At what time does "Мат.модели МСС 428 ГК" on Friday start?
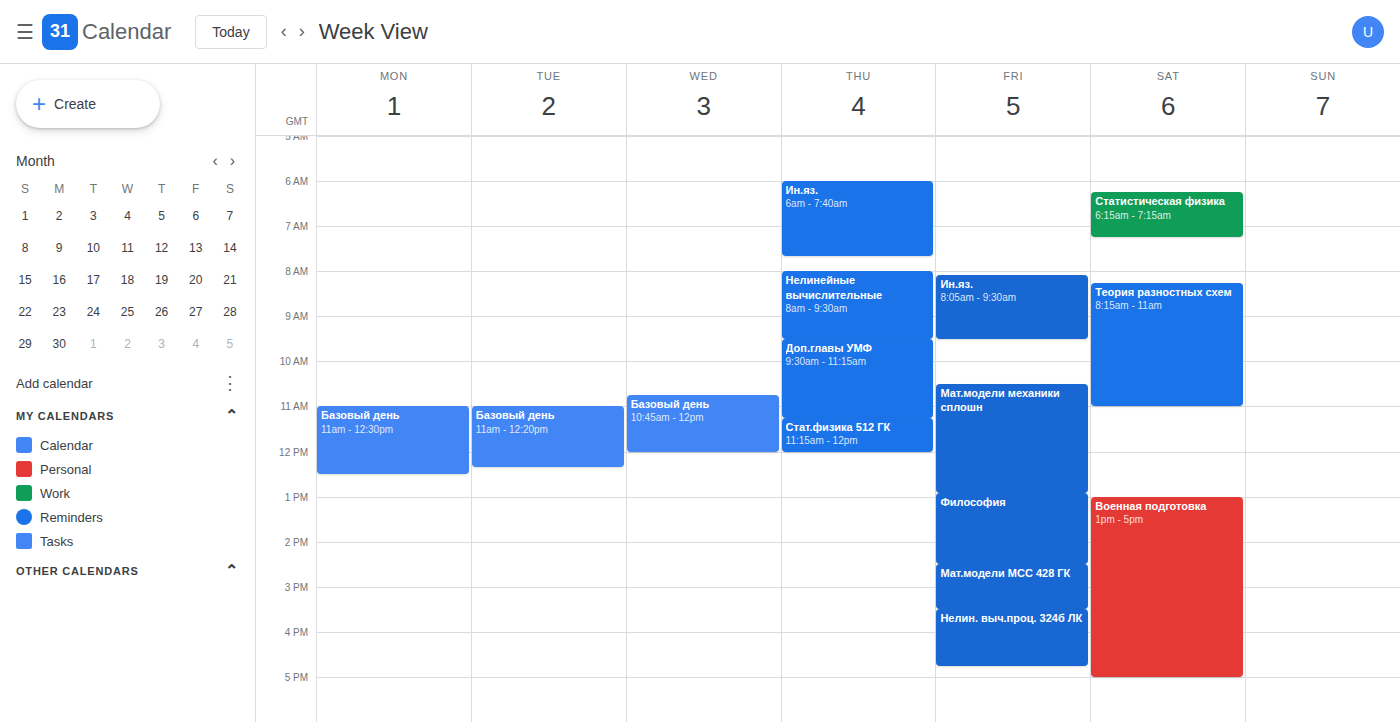
2:30 PM